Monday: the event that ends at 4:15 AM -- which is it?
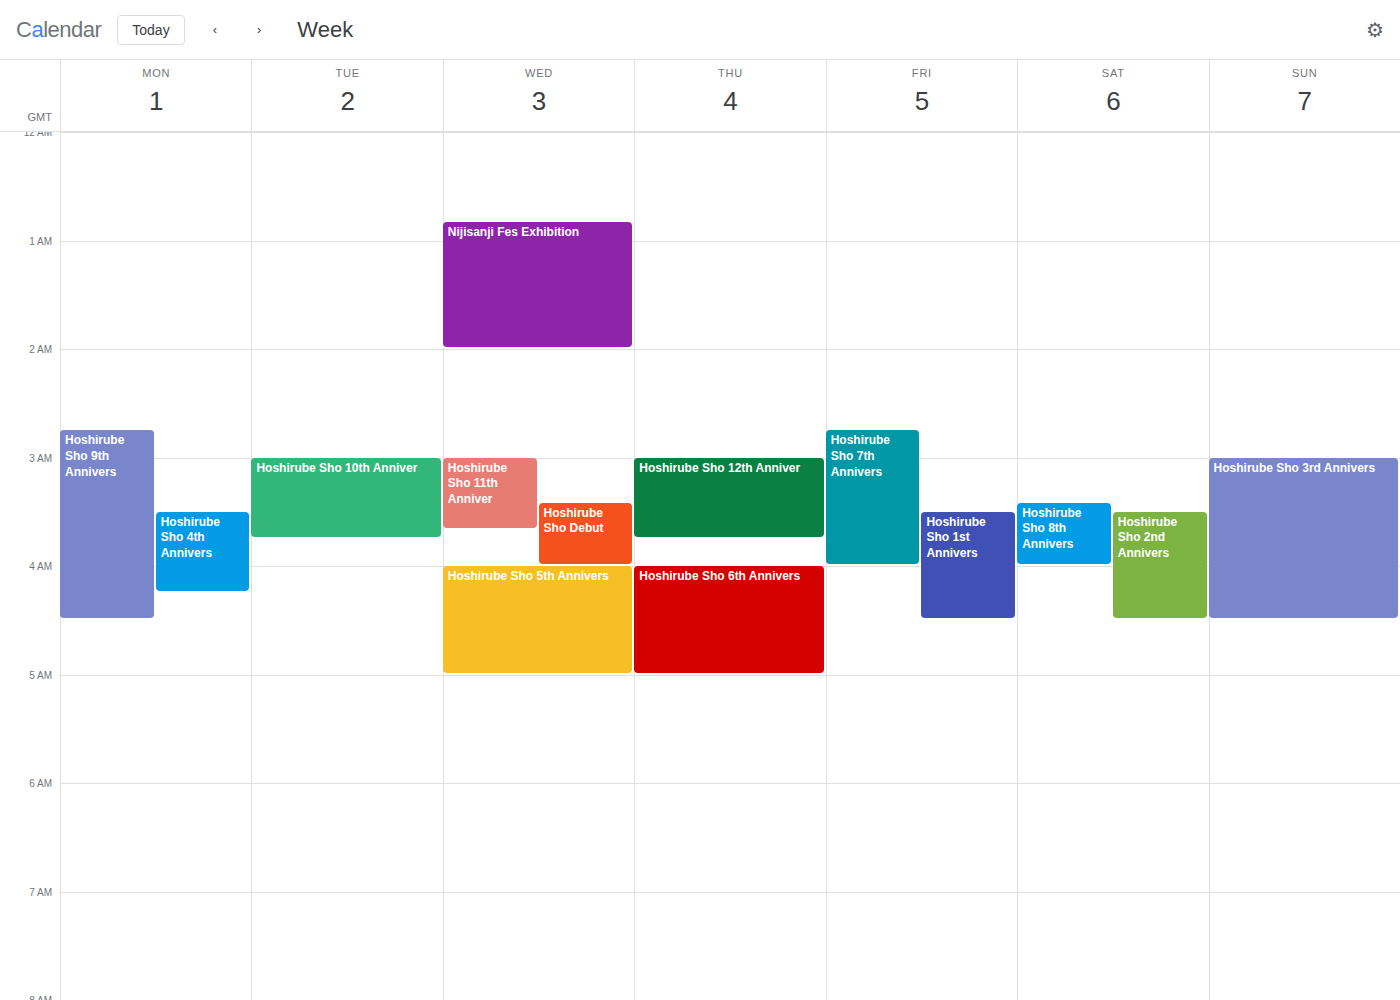
"Hoshirube Sho 4th Annivers"